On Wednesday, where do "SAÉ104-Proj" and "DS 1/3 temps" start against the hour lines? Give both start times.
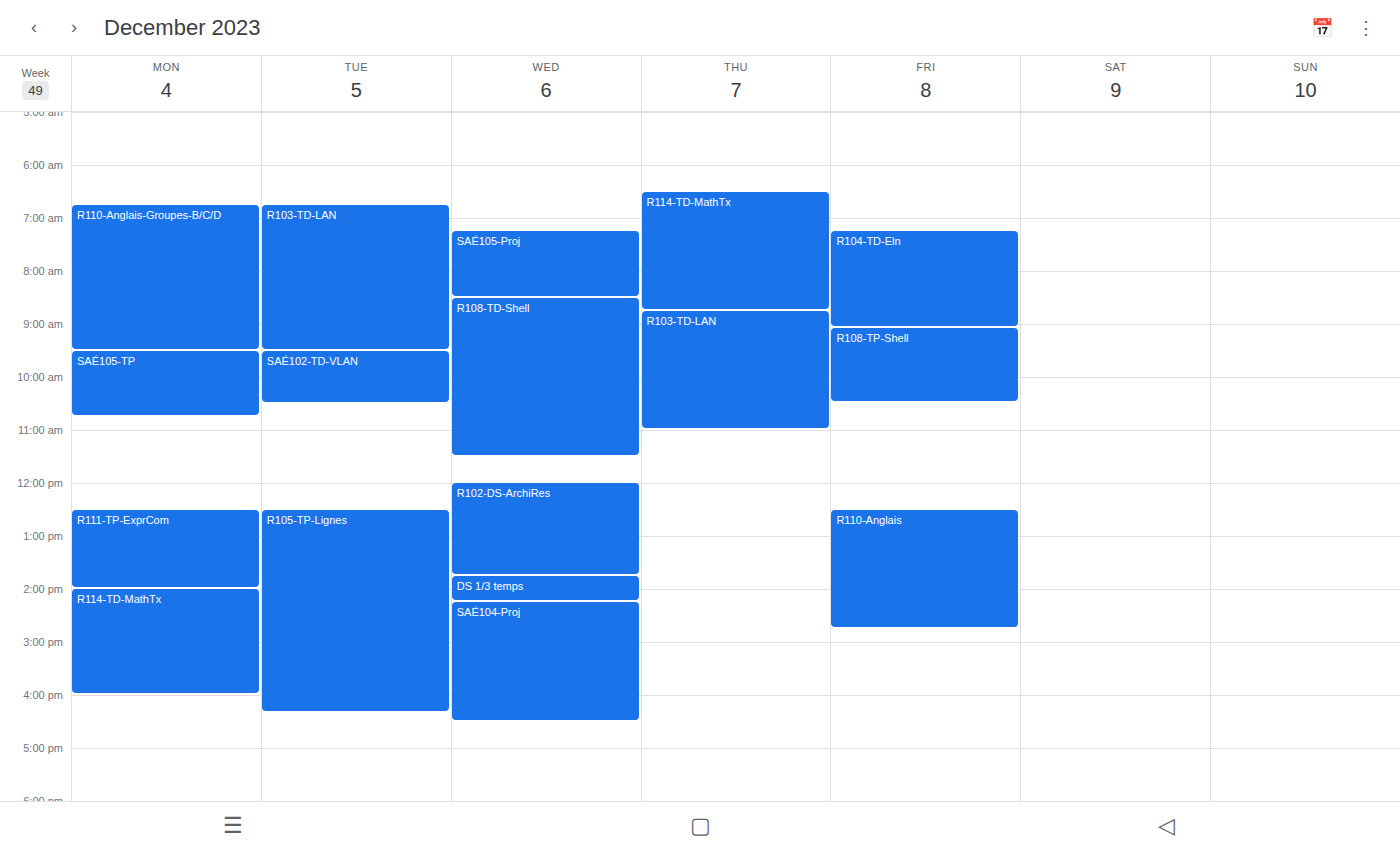
"SAÉ104-Proj": 2:15 PM, neither: a quarter of the way from the 2 PM line to the 3 PM line. "DS 1/3 temps": 1:45 PM, neither: three quarters of the way from the 1 PM line to the 2 PM line.